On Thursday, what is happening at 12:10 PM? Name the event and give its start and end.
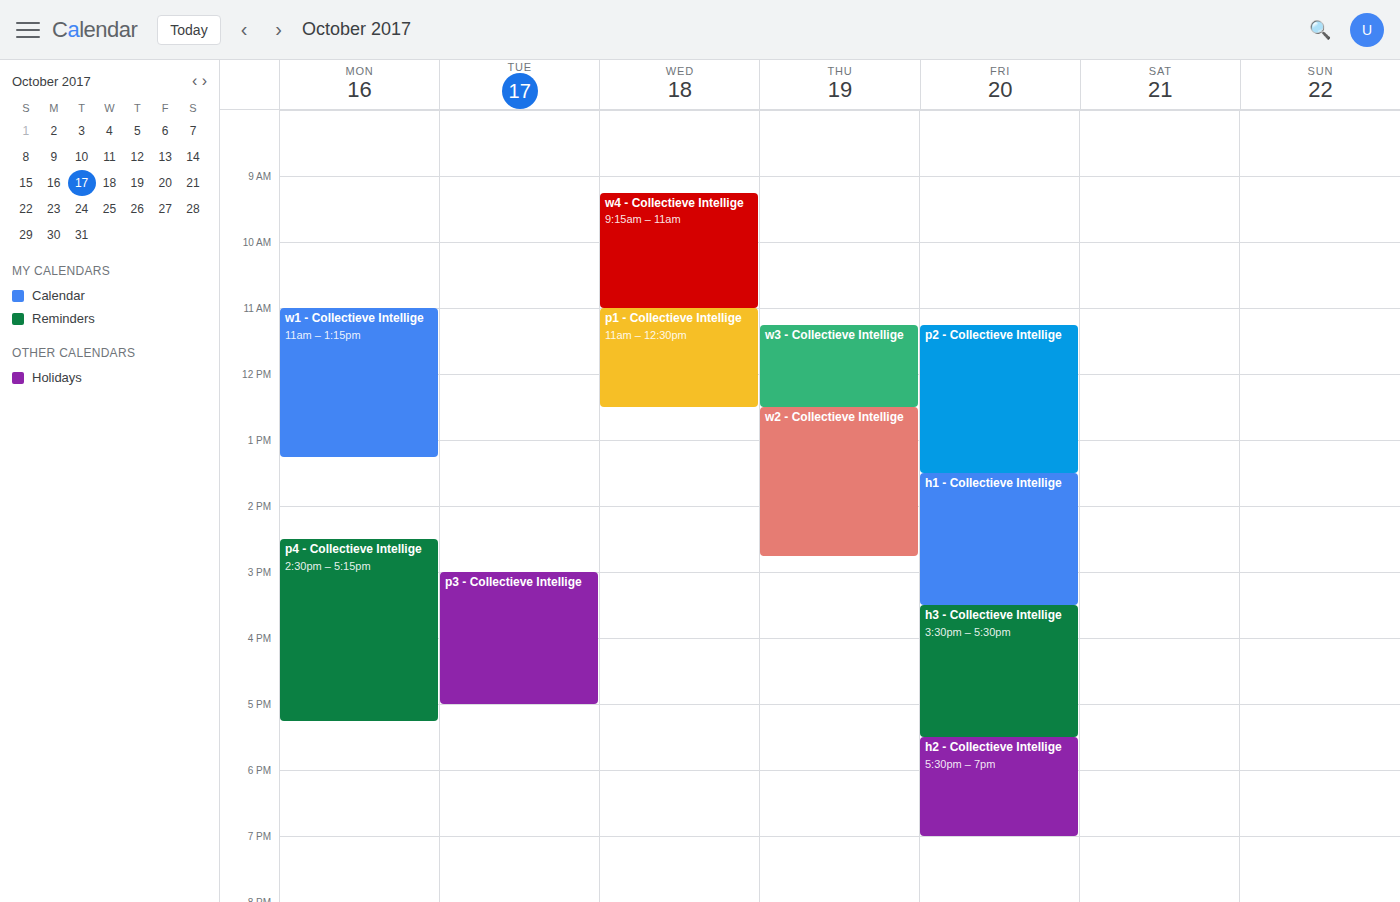
"w3 - Collectieve Intellige", 11:15 AM to 12:30 PM